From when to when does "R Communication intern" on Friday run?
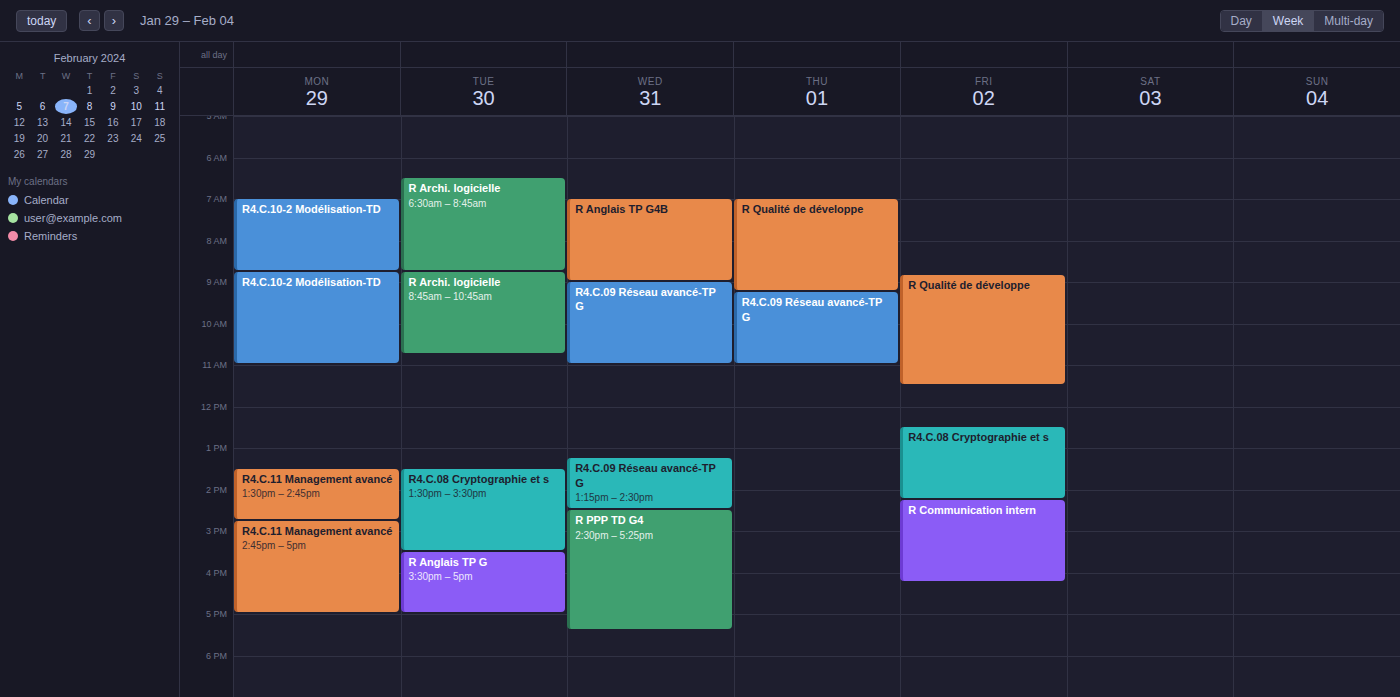
2:15 PM to 4:15 PM